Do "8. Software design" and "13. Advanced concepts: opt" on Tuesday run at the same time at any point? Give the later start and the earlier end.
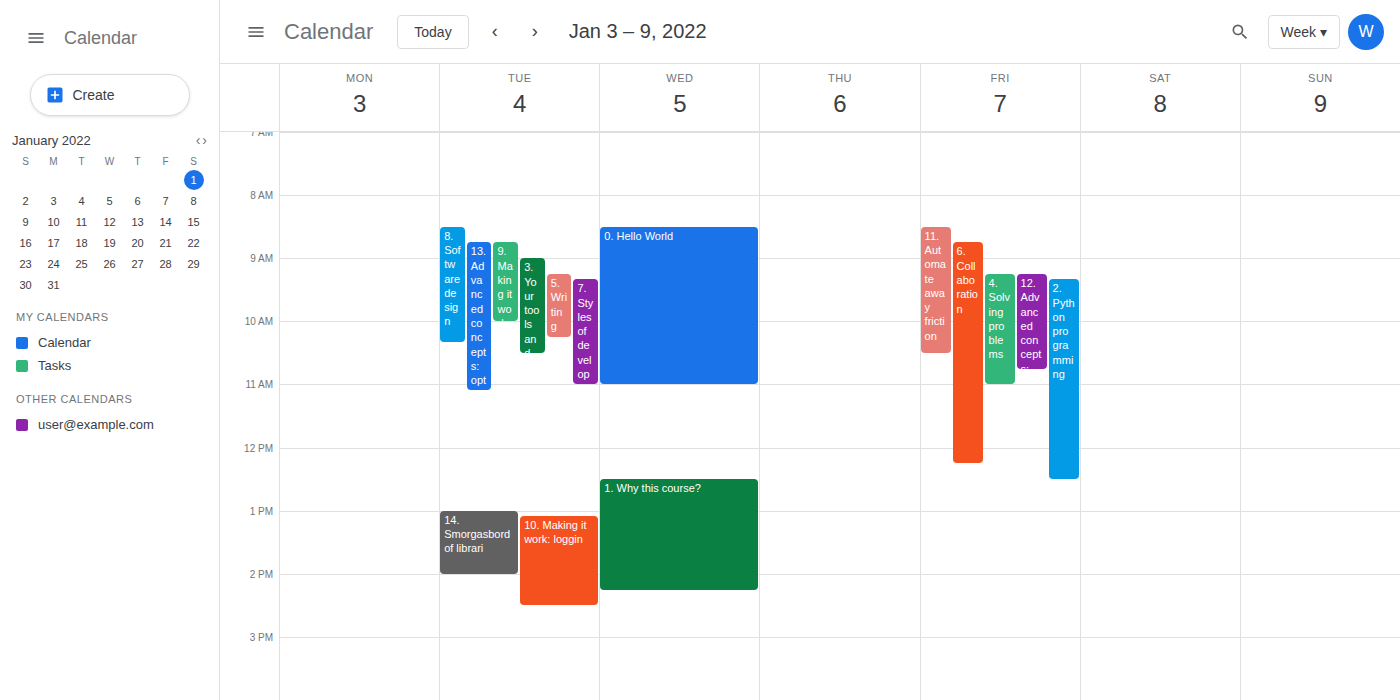
"13. Advanced concepts: opt" starts at 8:45 AM, before "8. Software design" ends at 10:20 AM -- they overlap.